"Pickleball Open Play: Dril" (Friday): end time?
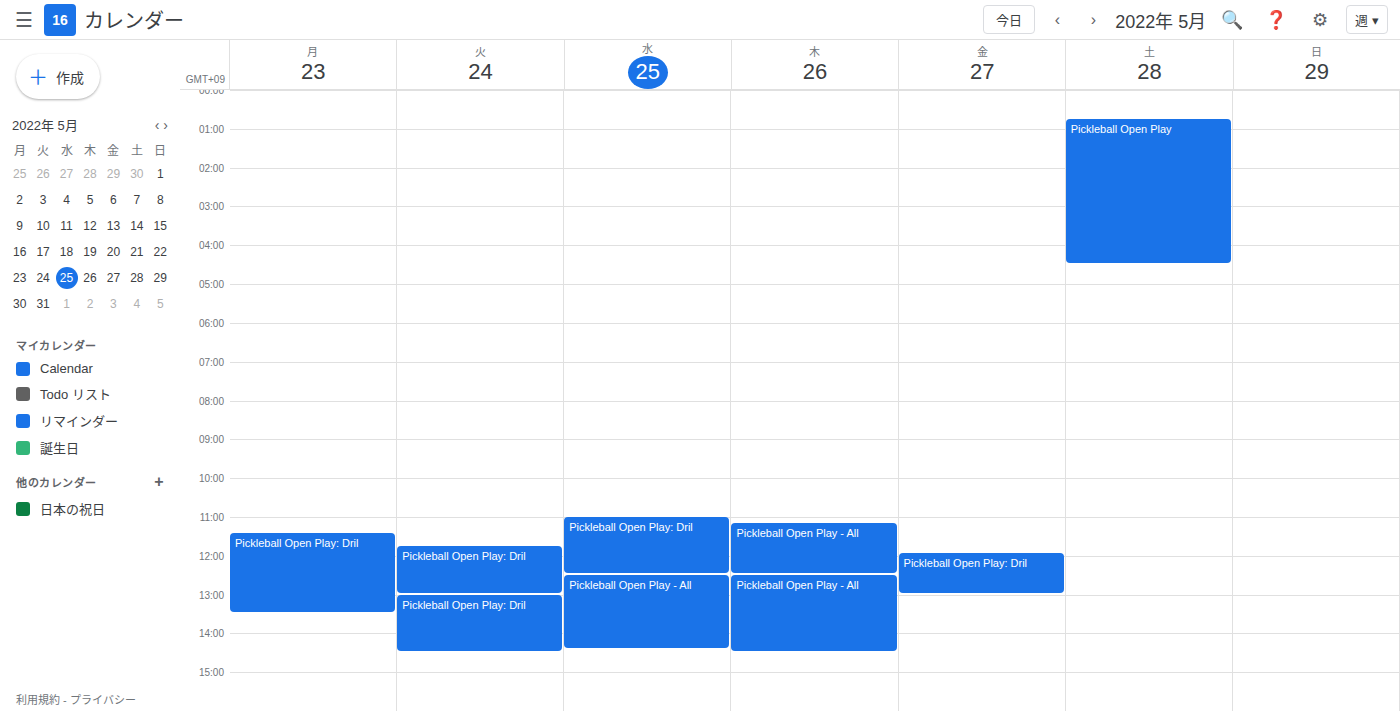
1:00 PM